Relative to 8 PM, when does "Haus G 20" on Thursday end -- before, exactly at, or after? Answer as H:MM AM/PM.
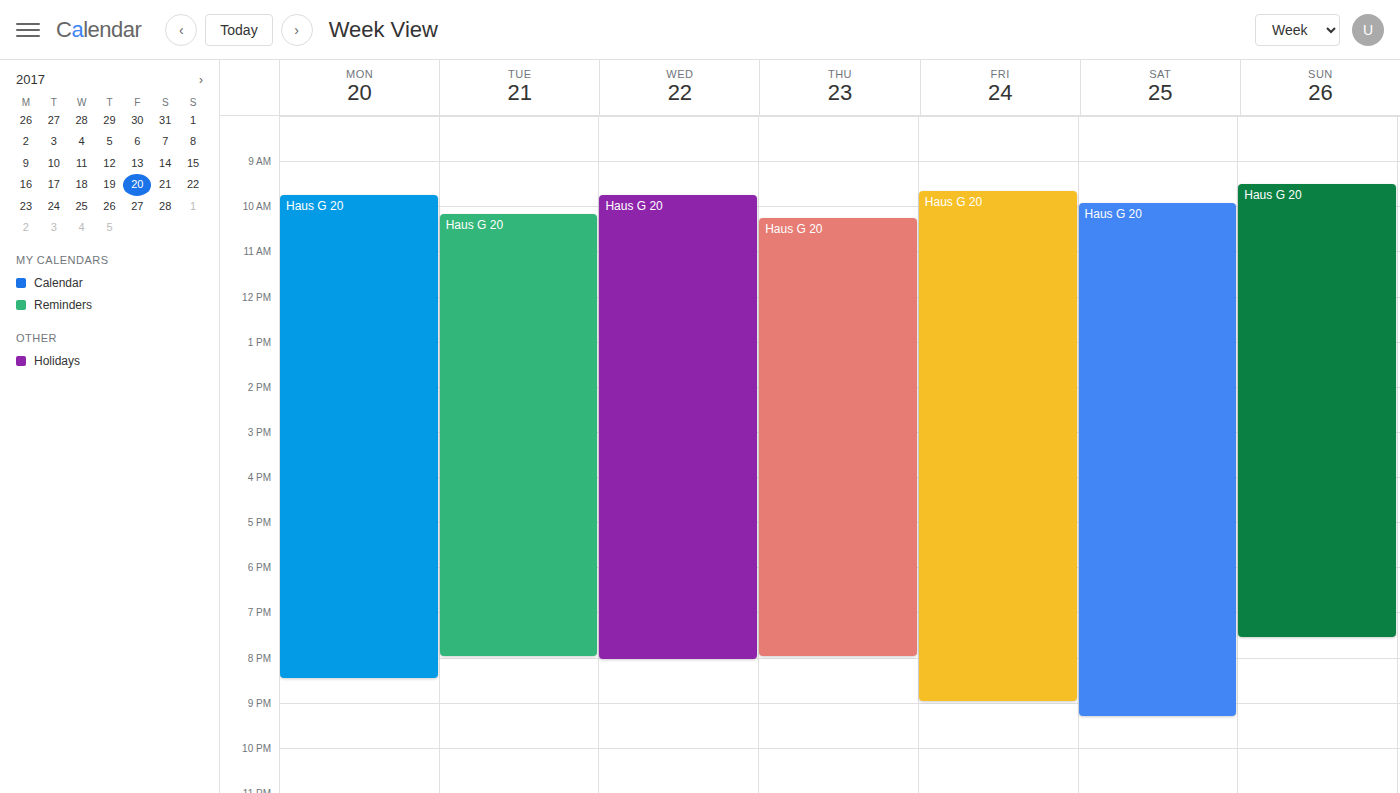
8:00 PM -- exactly at 8 PM, on the 8 PM line.